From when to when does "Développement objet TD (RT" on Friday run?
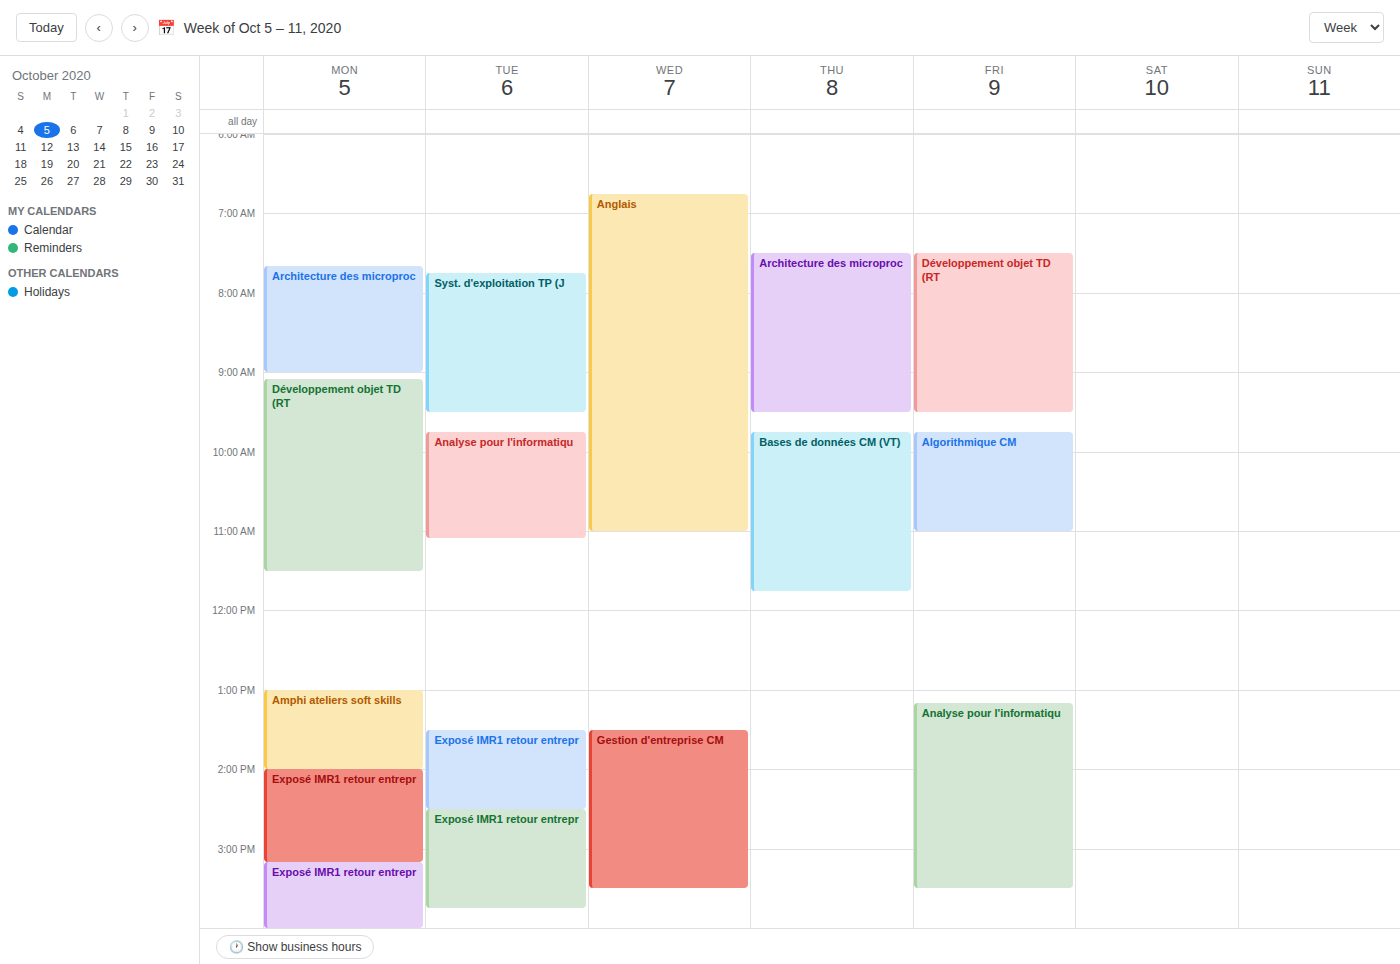
7:30 AM to 9:30 AM